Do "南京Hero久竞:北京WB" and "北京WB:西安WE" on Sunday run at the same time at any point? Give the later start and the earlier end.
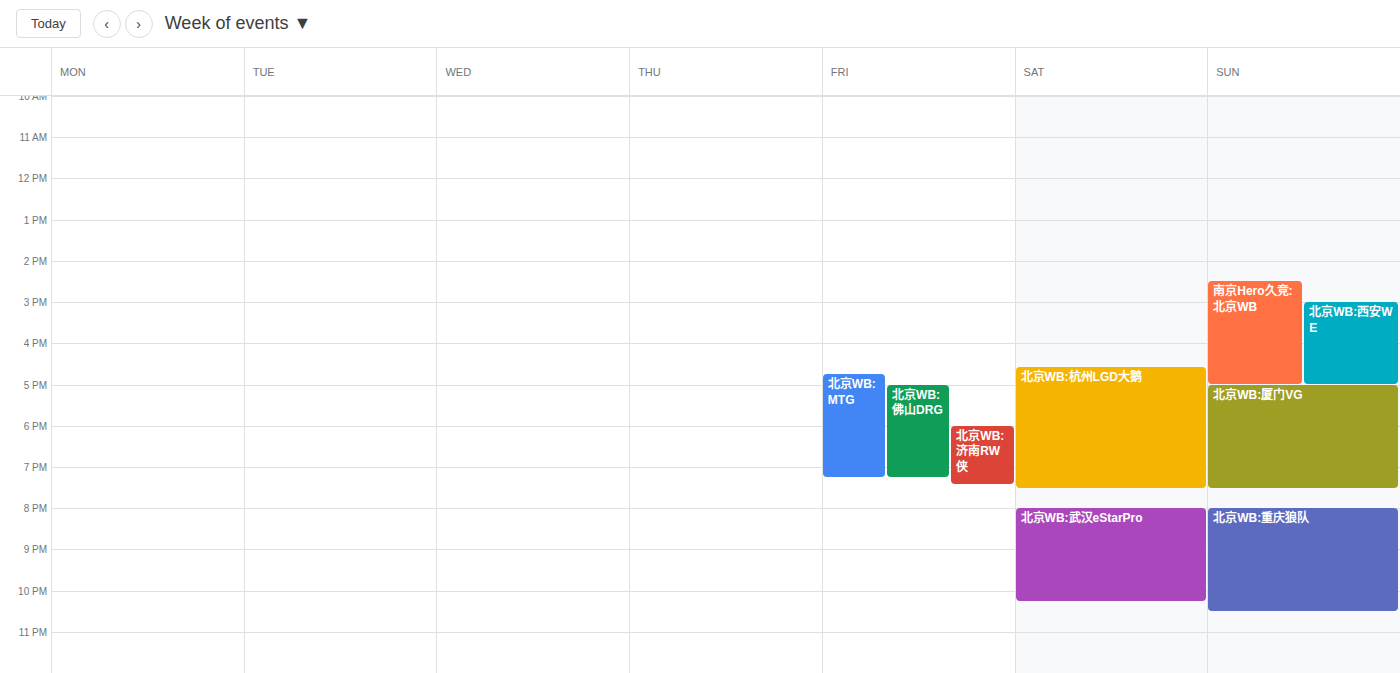
"北京WB:西安WE" runs 3:00 PM to 5:00 PM, inside "南京Hero久竞:北京WB" -- they overlap.